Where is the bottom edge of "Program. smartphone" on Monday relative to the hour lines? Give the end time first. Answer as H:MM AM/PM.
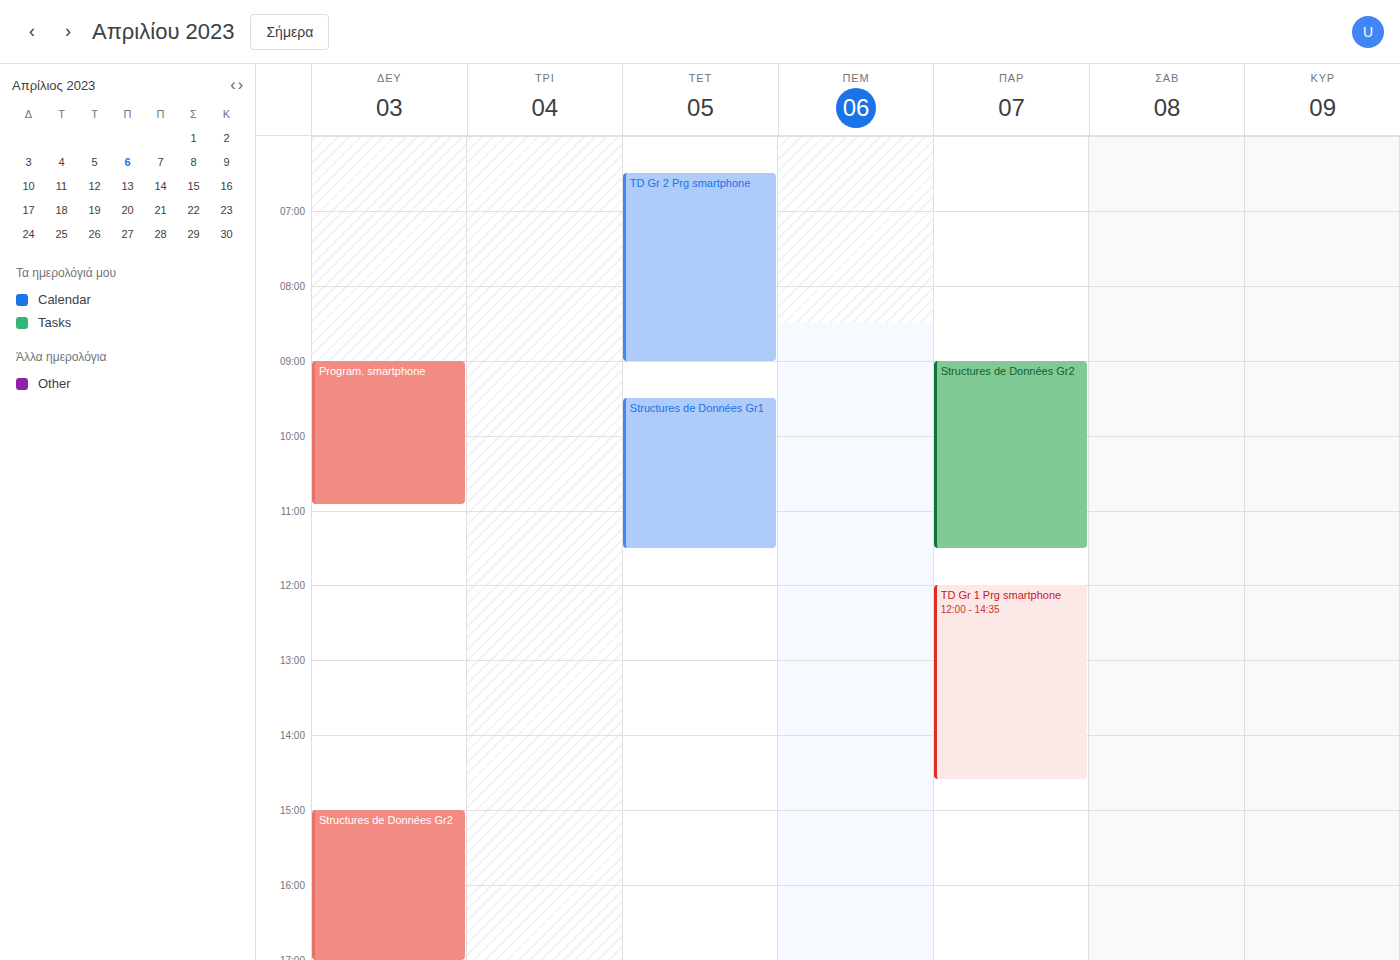
10:55 AM -- neither: 55 minutes below the 10 AM line and 5 minutes above the 11 AM line.